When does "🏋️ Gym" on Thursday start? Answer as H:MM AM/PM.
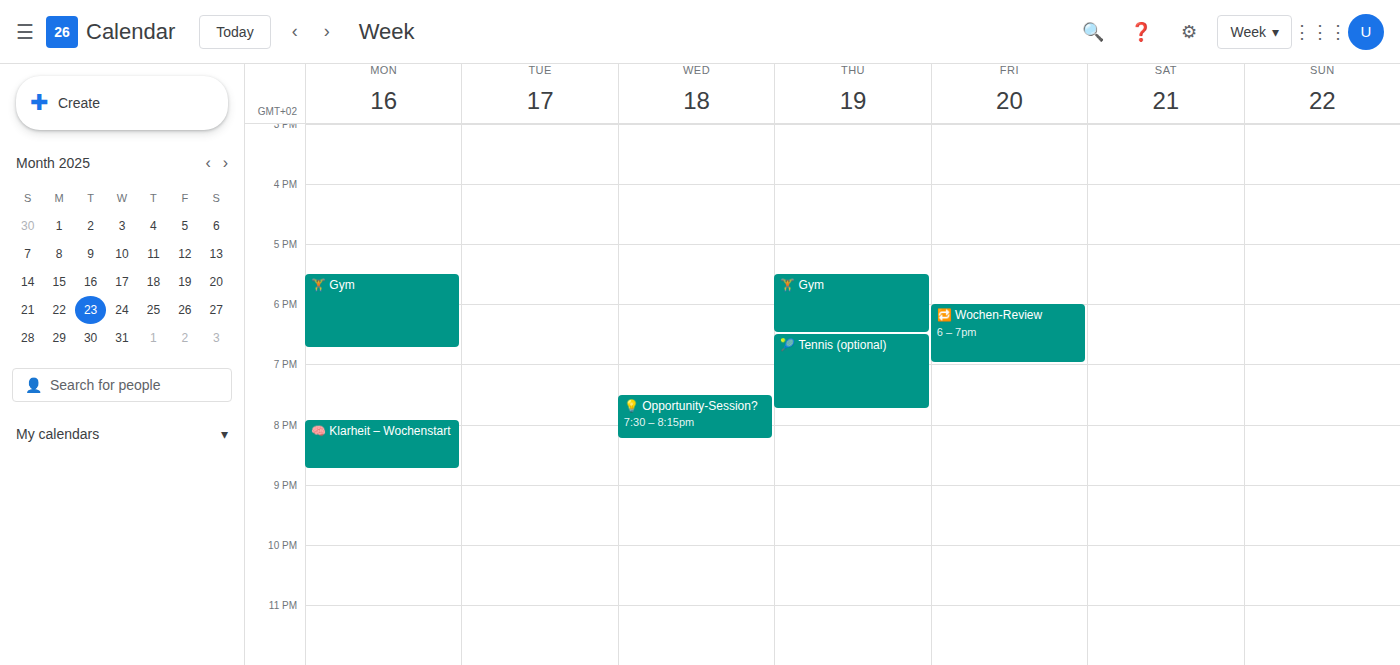
5:30 PM